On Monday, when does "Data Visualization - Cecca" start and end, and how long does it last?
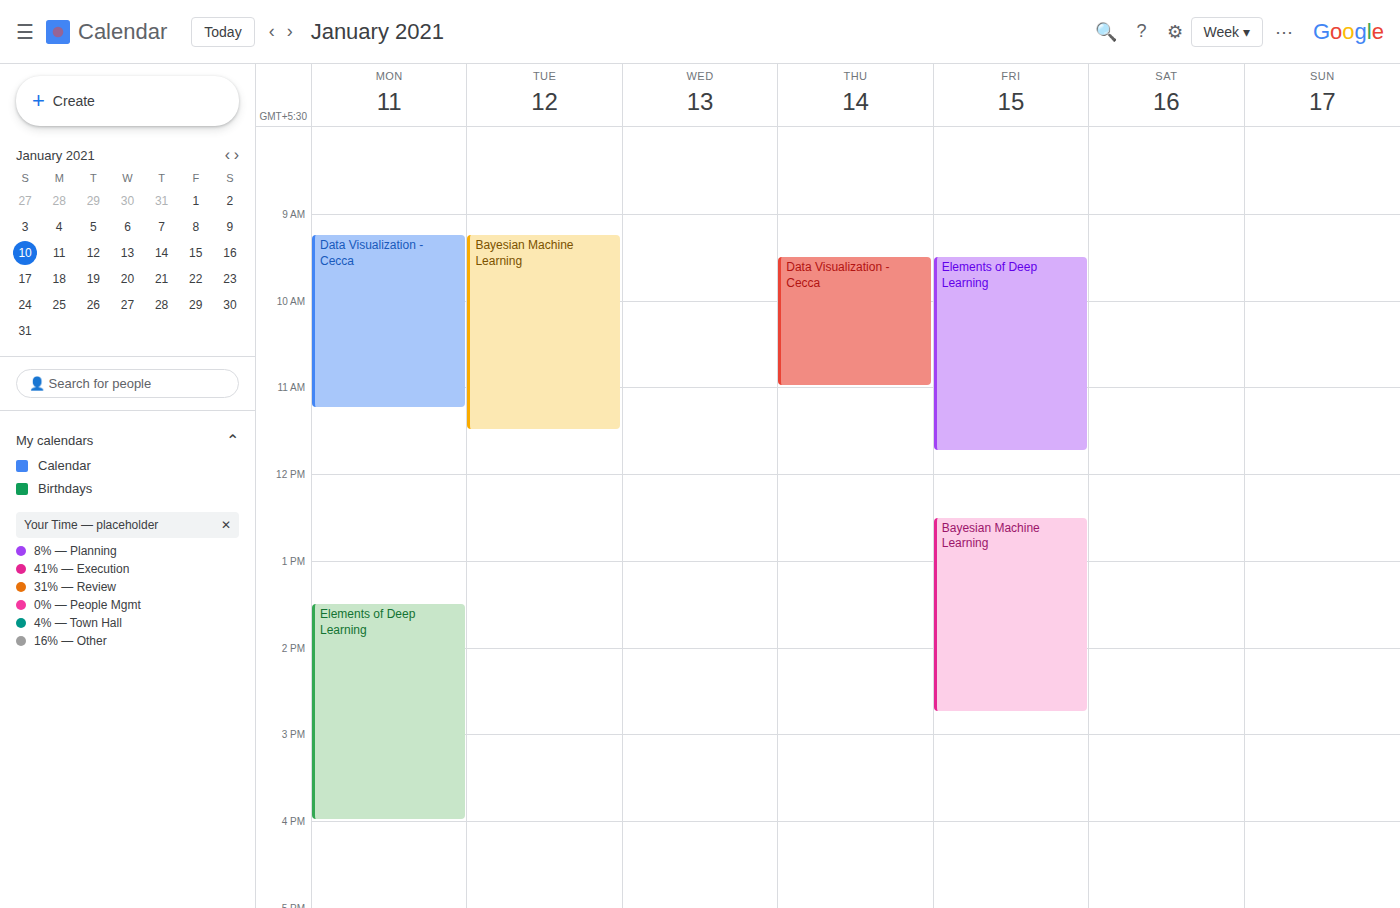
09:15 to 11:15, 2 hours